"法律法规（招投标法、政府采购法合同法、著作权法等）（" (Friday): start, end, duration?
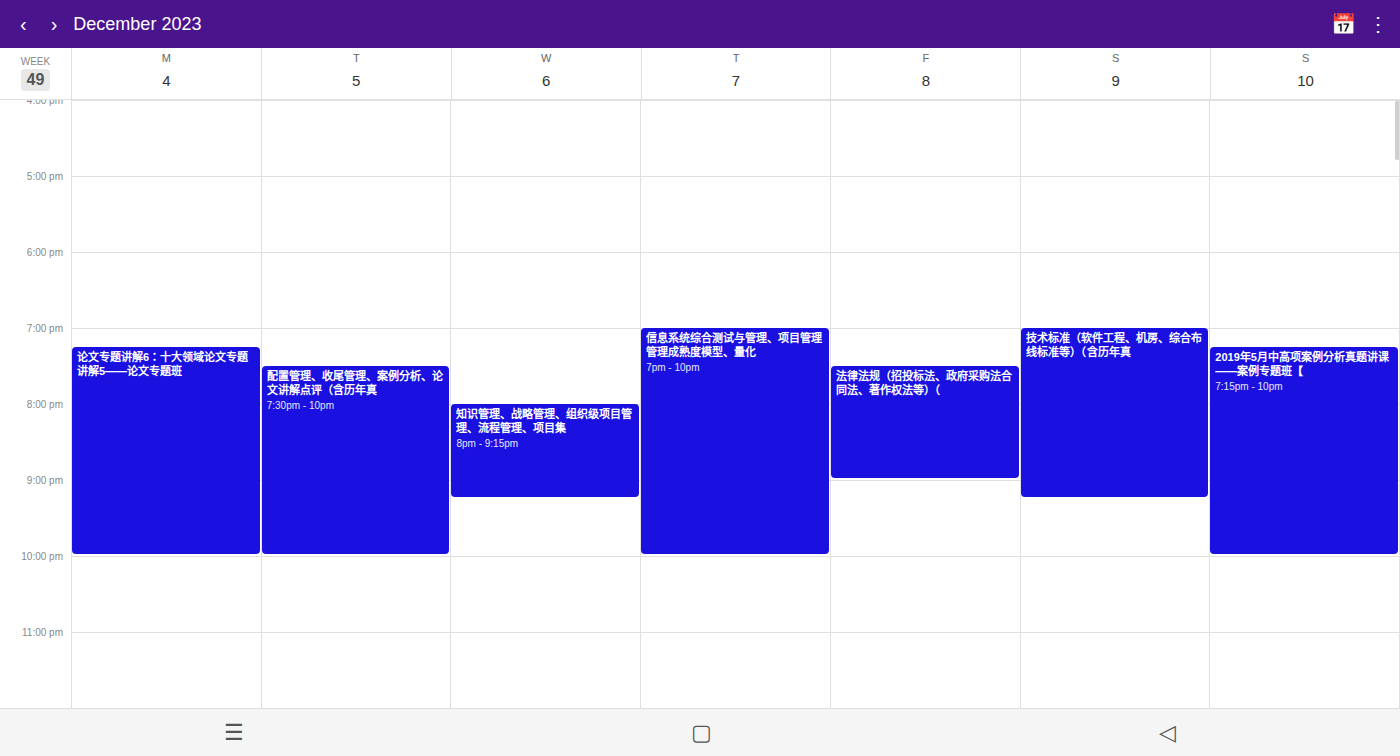
7:30 PM to 9:00 PM, 1 hour 30 minutes